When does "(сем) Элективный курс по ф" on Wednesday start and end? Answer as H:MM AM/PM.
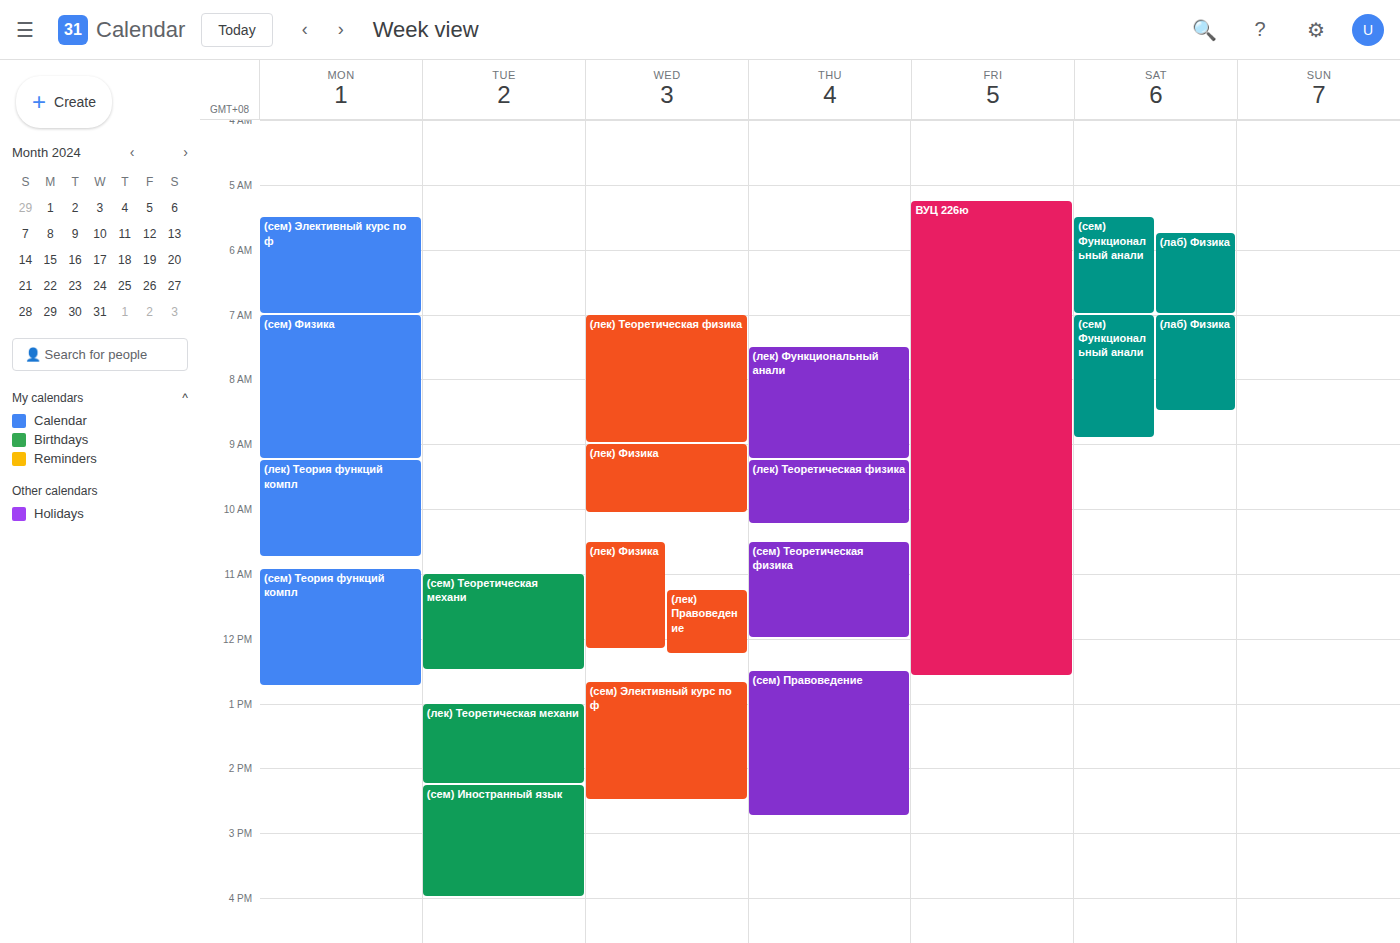
12:40 PM to 2:30 PM